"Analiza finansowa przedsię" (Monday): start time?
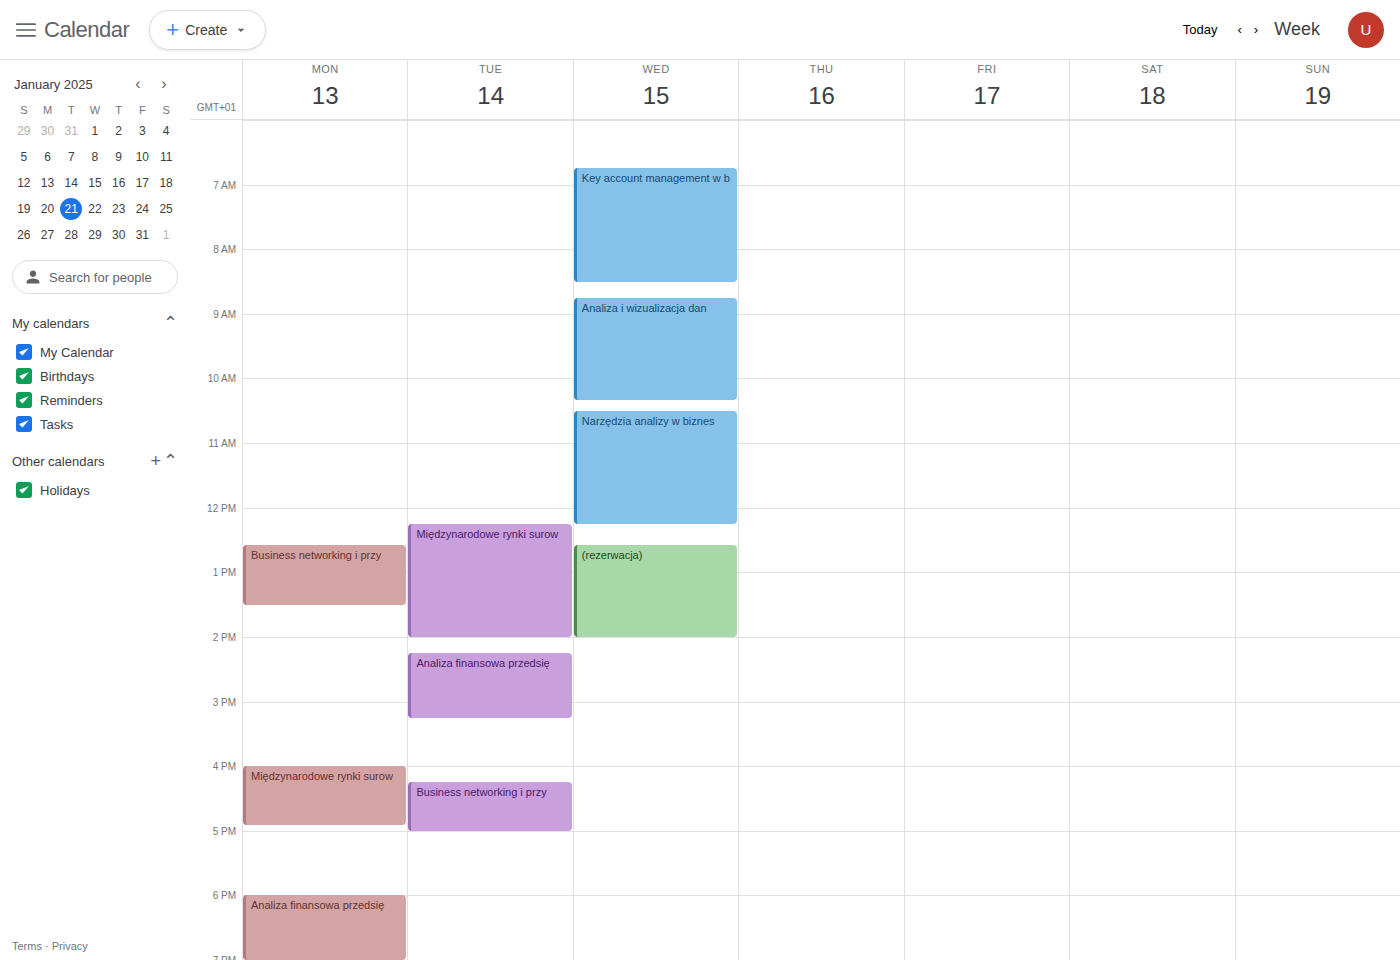
6:00 PM